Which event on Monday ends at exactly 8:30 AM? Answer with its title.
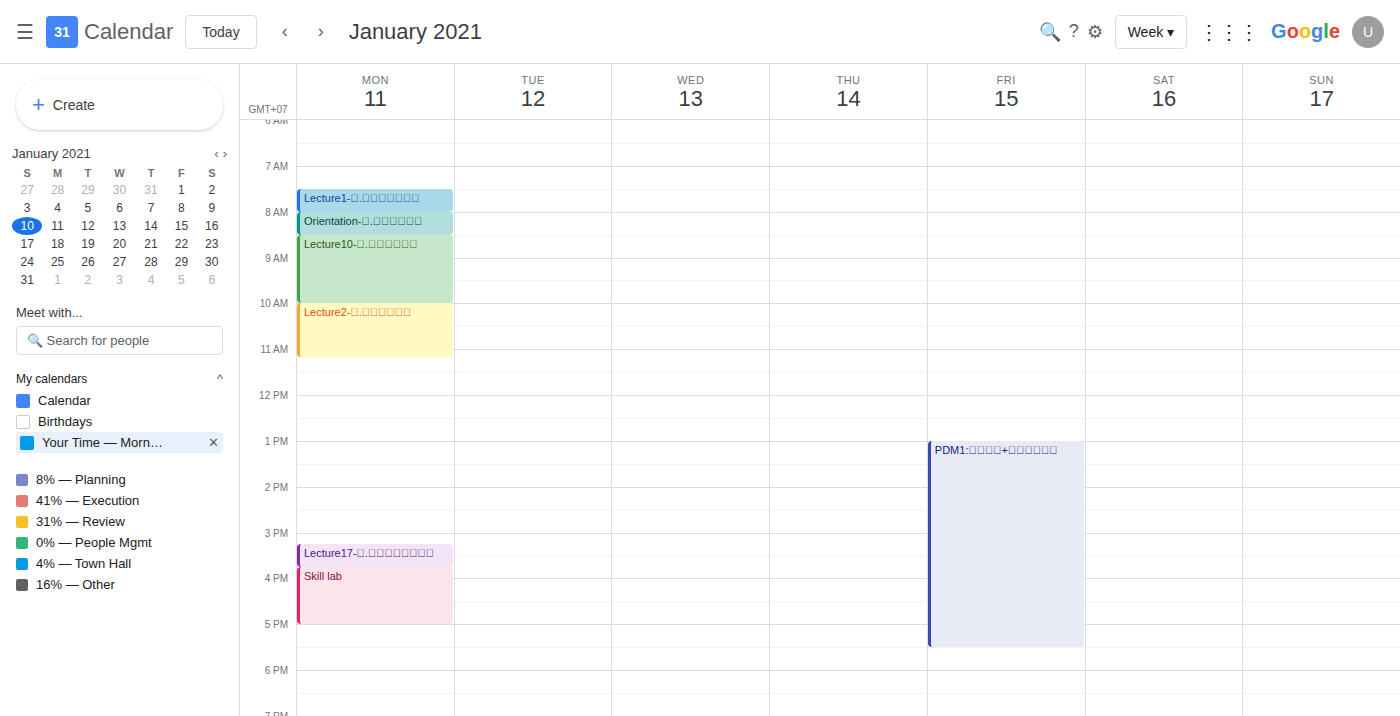
"Orientation-อ.ธัชชัย"